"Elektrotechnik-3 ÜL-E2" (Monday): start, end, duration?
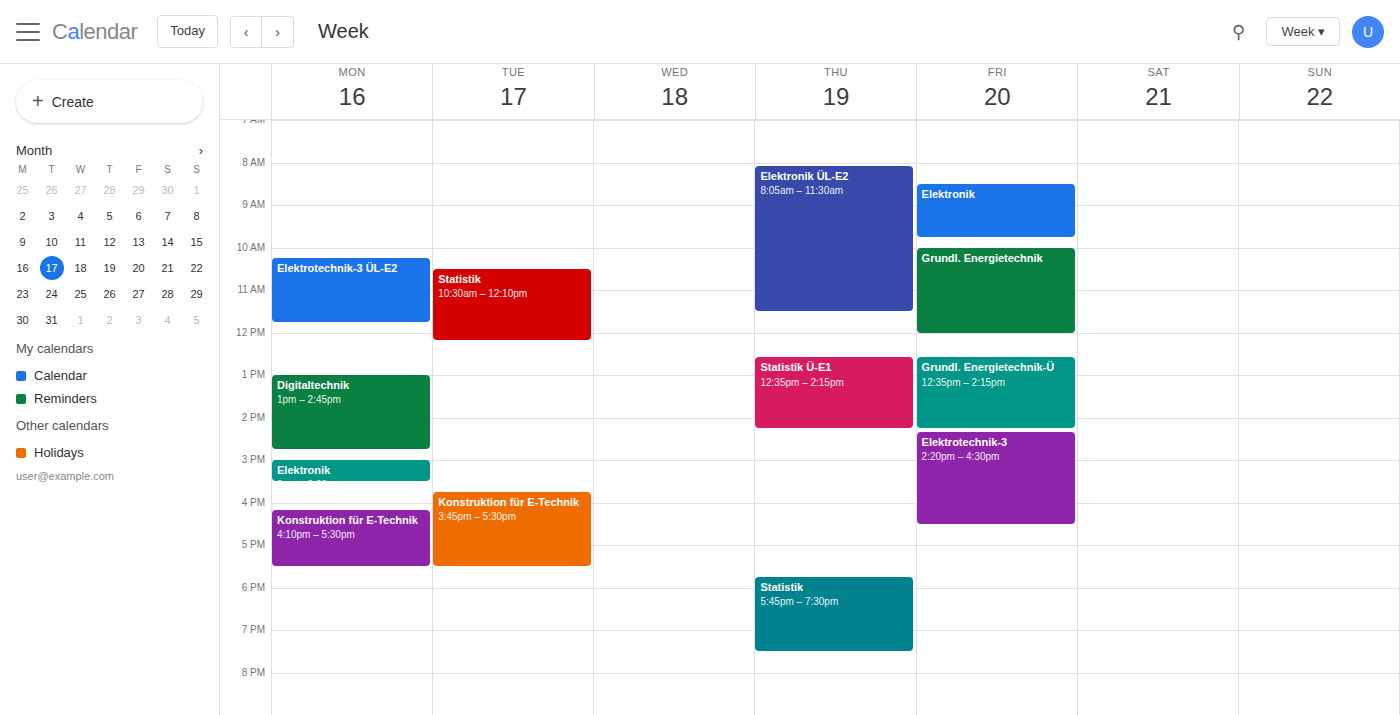
10:15 AM to 11:45 AM, 1 hour 30 minutes